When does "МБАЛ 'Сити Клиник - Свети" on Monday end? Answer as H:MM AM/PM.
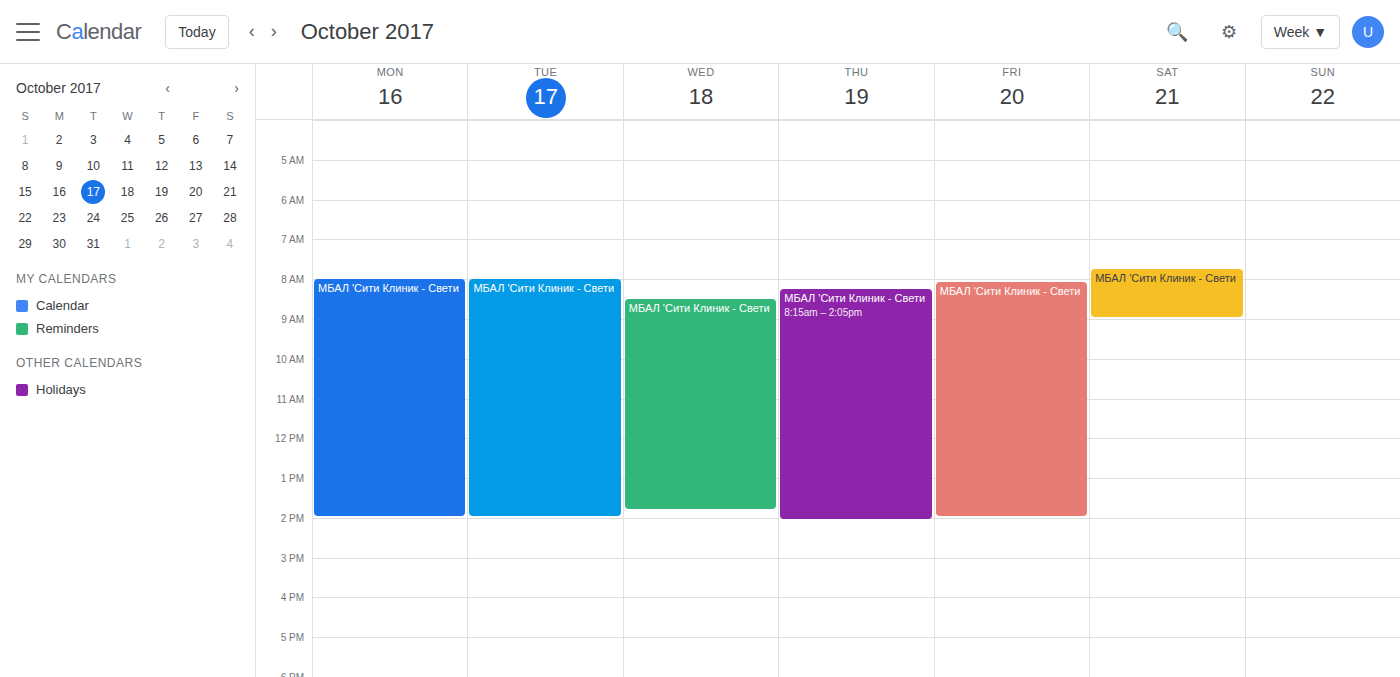
2:00 PM